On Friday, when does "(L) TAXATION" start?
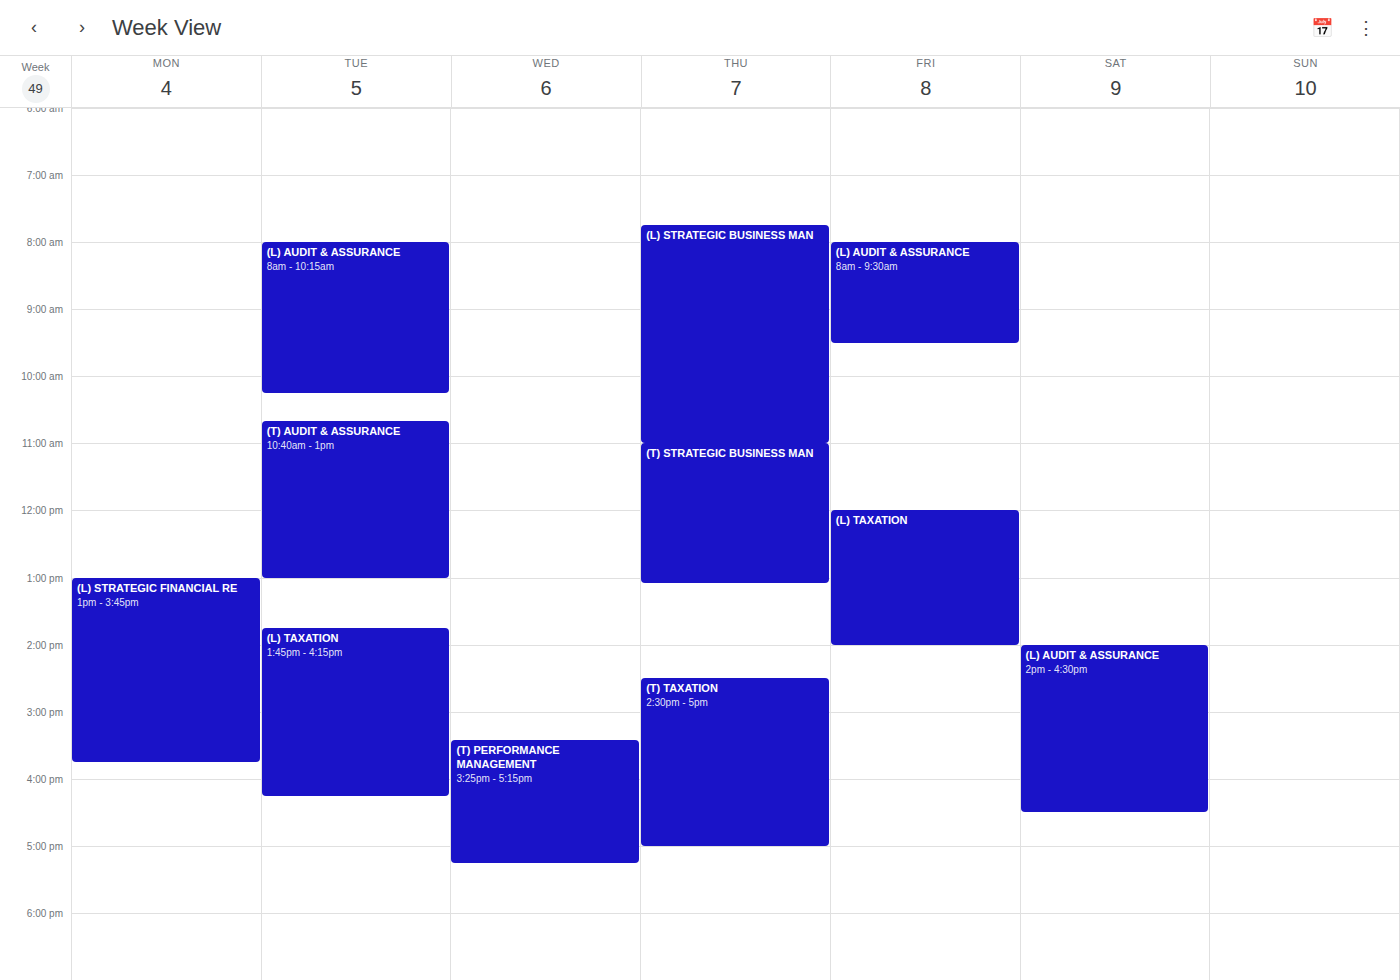
12:00 PM